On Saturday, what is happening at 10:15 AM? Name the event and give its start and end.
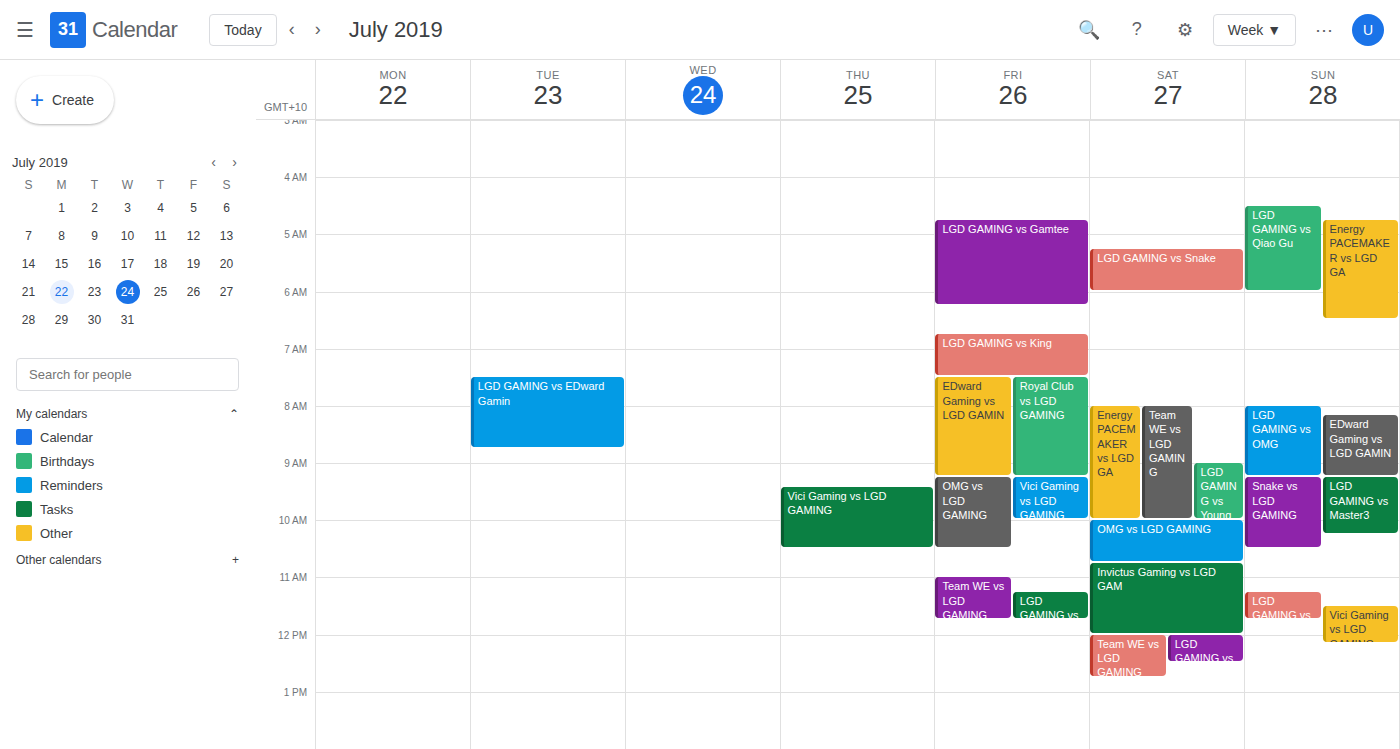
"OMG vs LGD GAMING", 10:00 AM to 10:45 AM